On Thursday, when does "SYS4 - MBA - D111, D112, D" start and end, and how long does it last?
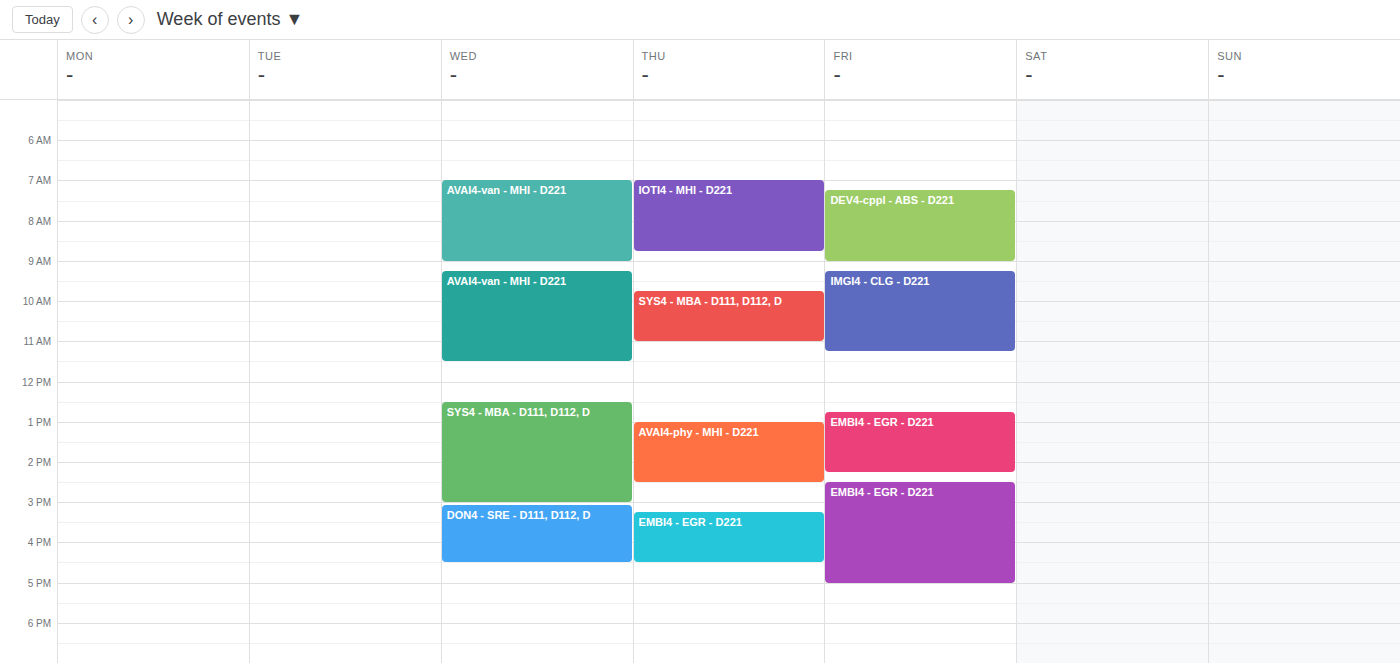
09:45 to 11:00, 1 hour 15 minutes